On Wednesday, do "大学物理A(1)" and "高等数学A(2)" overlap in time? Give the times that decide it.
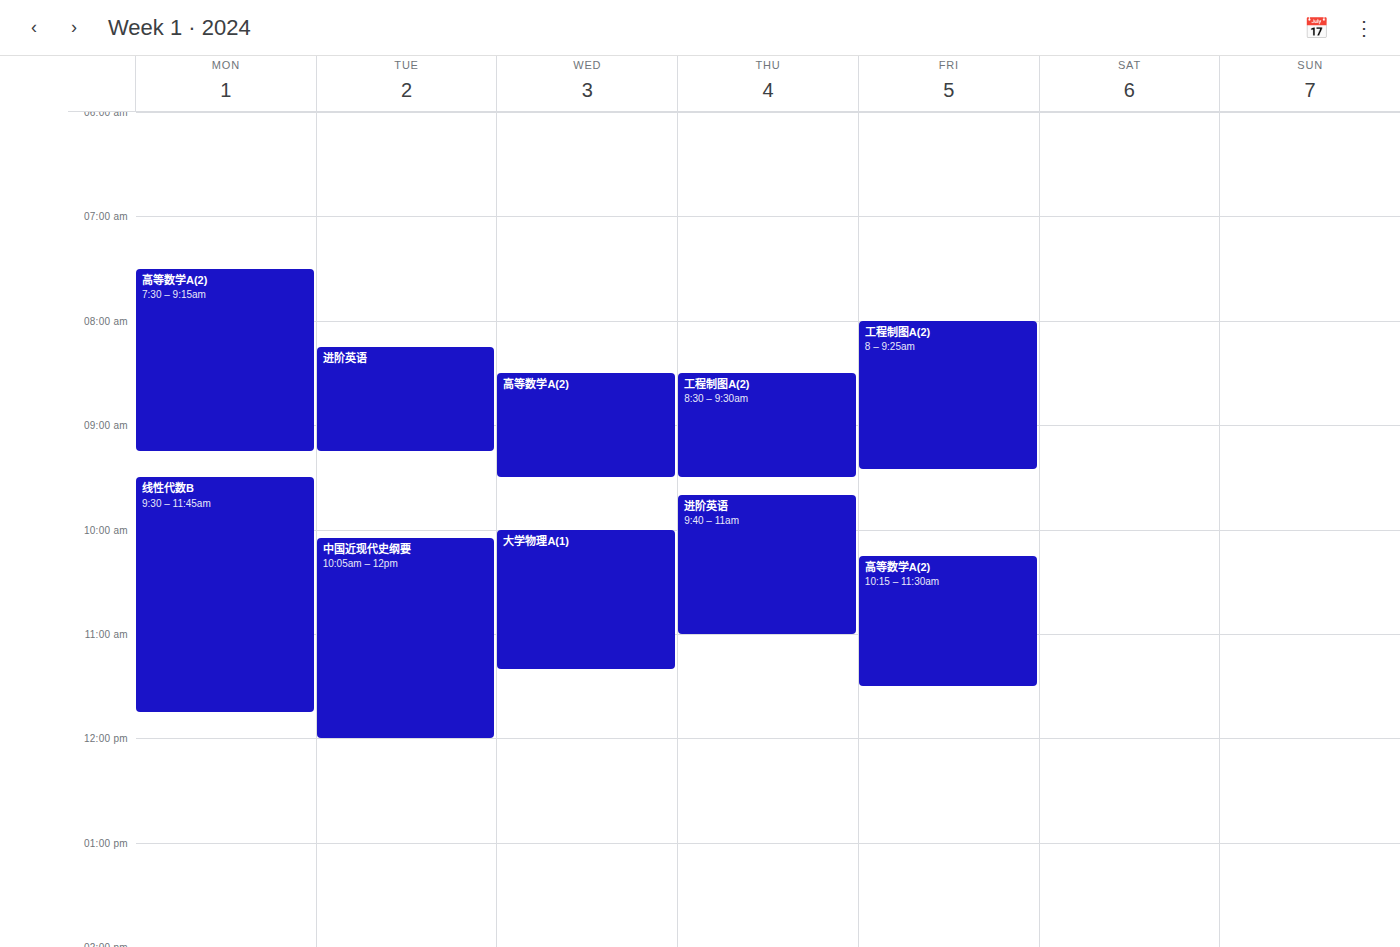
"高等数学A(2)" ends at 9:30 AM and "大学物理A(1)" starts at 10:00 AM -- no overlap.